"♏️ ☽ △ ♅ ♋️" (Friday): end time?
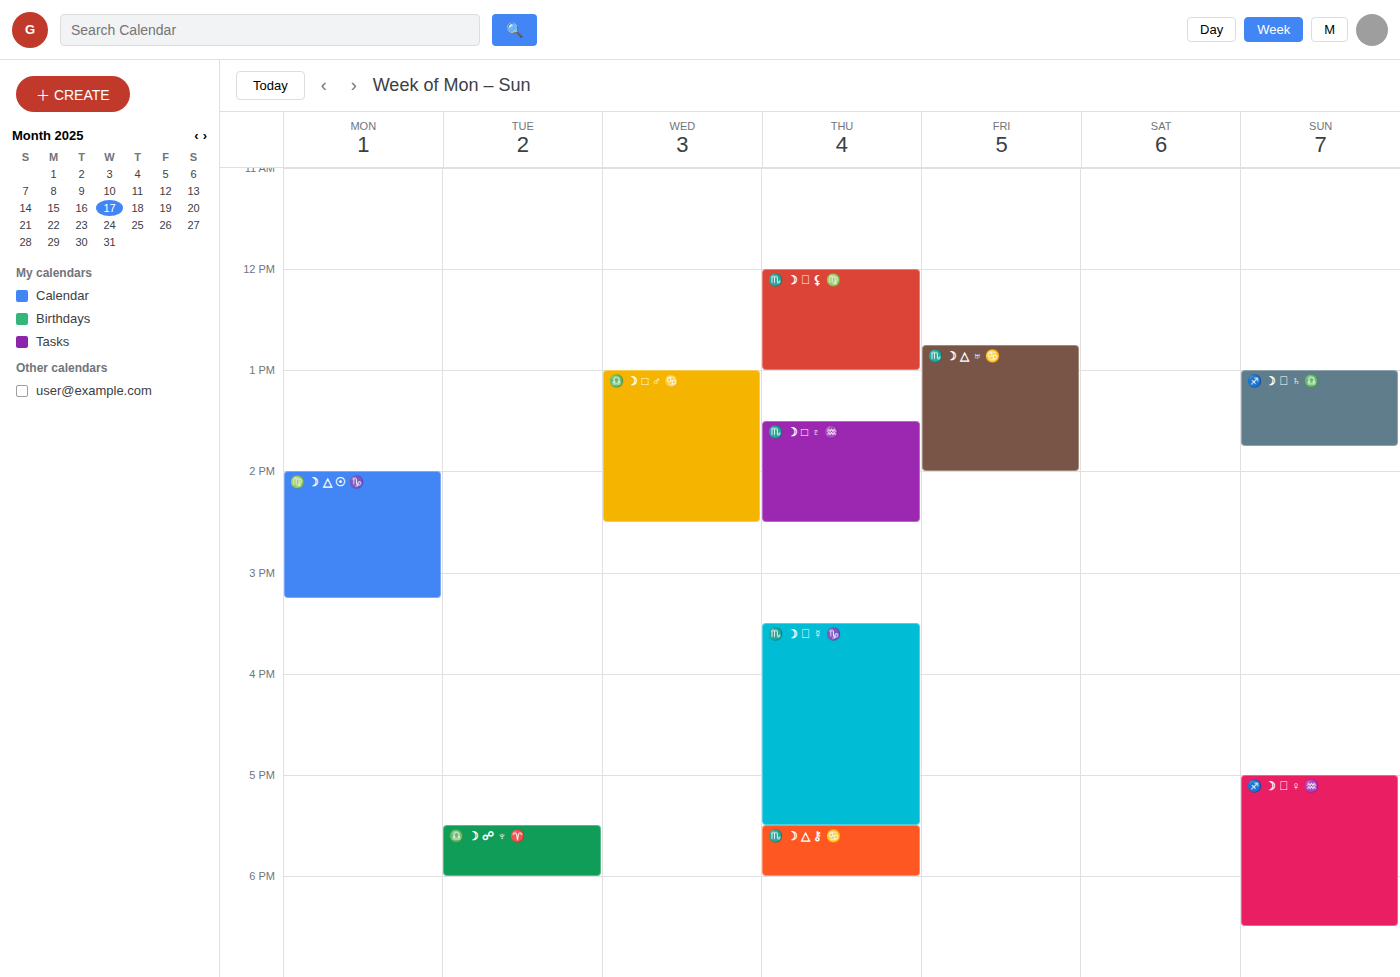
2:00 PM